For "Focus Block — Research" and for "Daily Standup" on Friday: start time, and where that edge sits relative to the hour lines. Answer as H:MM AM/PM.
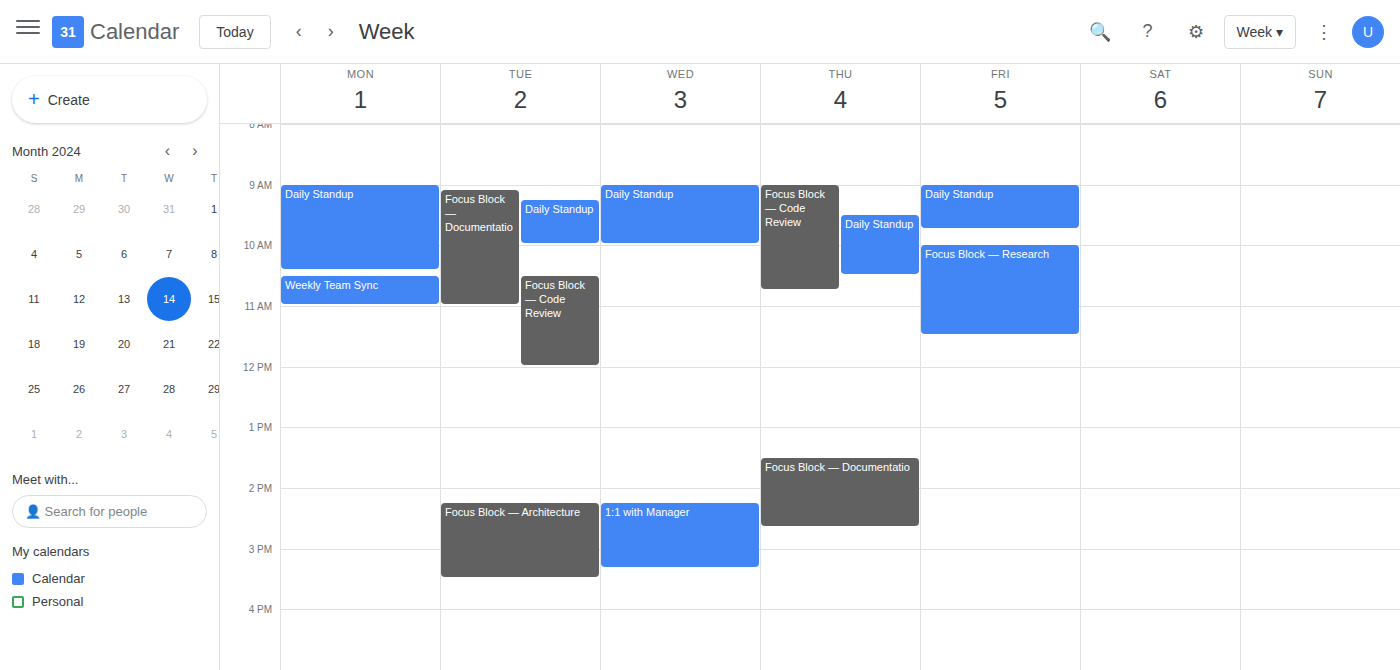
"Focus Block — Research": 10:00 AM, exactly on the 10 AM line. "Daily Standup": 9:00 AM, exactly on the 9 AM line.